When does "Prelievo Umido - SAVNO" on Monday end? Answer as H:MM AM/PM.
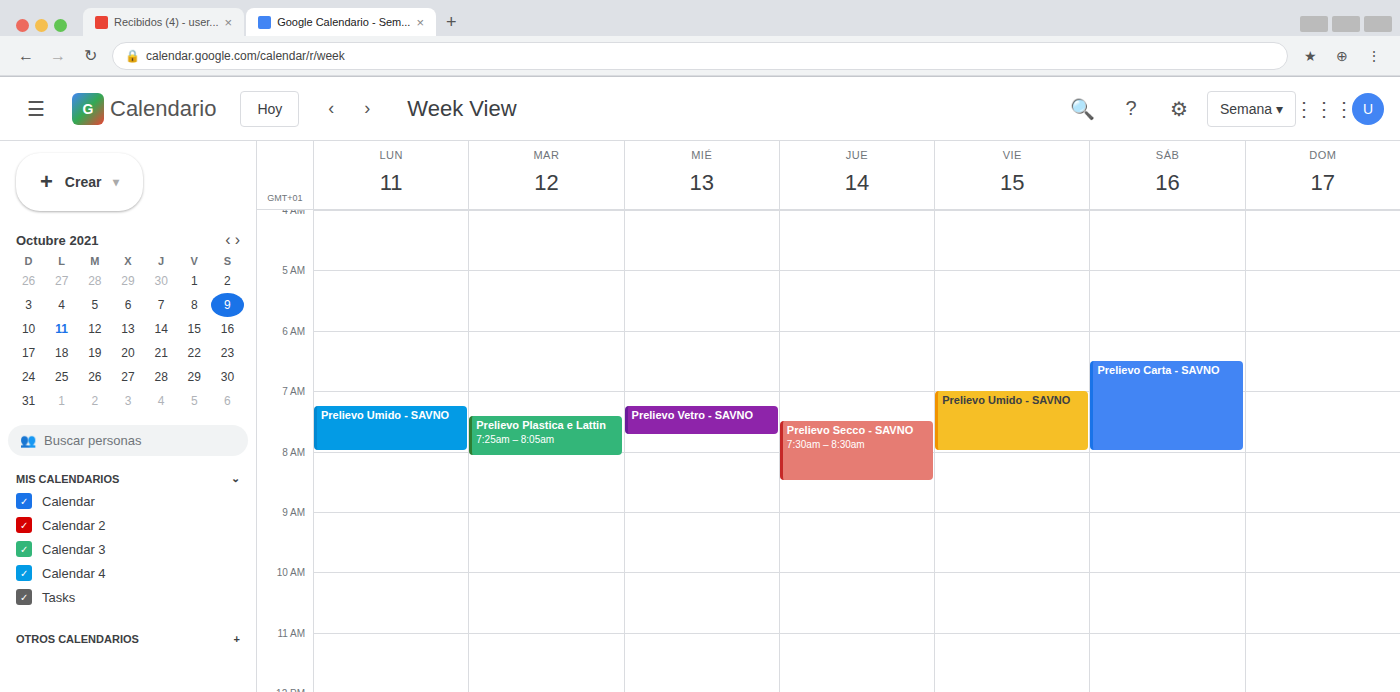
8:00 AM